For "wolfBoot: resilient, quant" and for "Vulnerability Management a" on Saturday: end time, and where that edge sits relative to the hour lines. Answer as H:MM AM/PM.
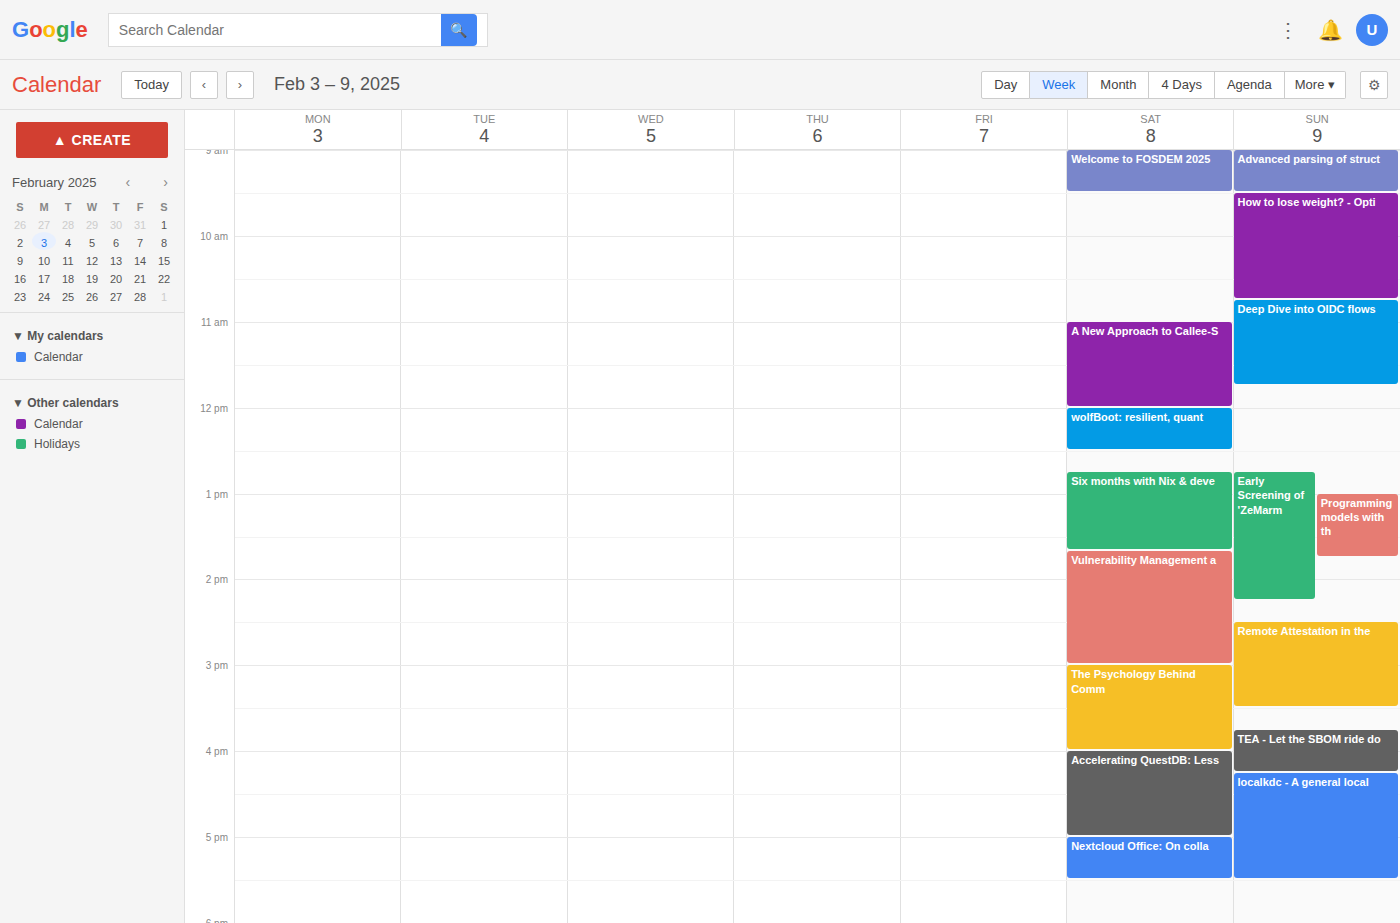
"wolfBoot: resilient, quant": 12:30 PM, halfway between the 12 PM and 1 PM lines. "Vulnerability Management a": 3:00 PM, exactly on the 3 PM line.